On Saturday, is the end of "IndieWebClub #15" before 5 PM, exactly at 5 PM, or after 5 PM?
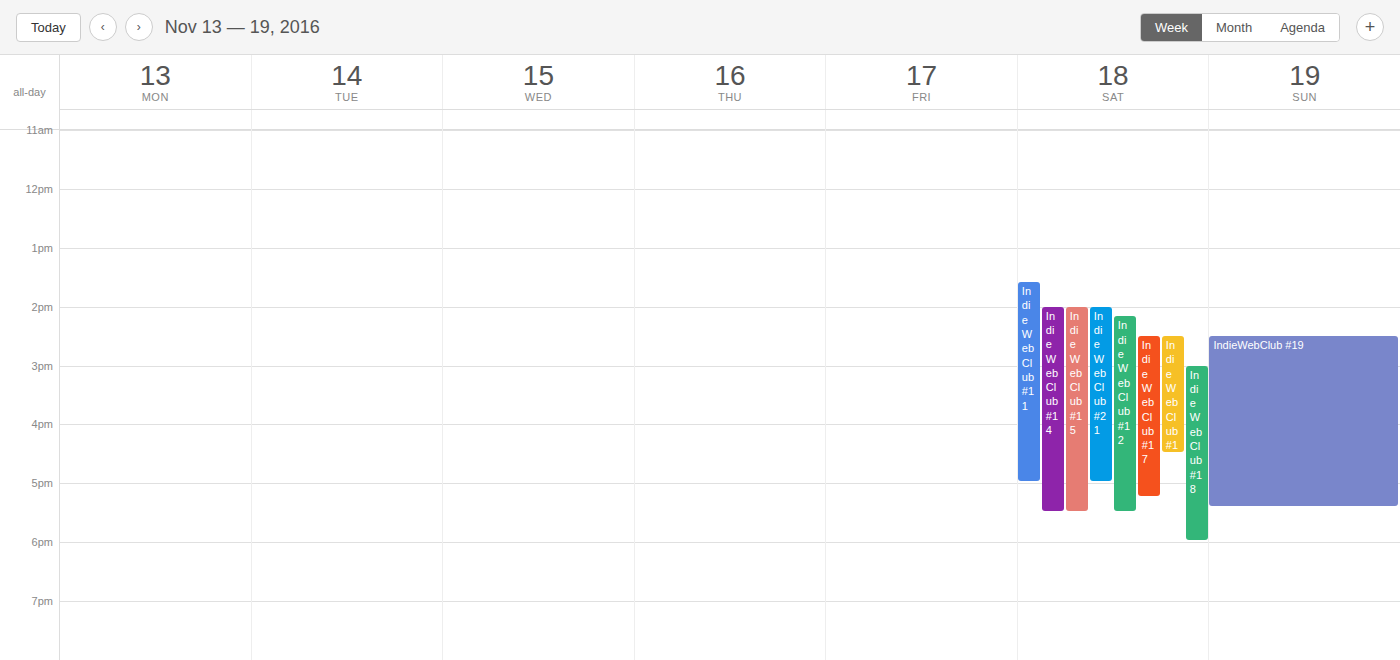
5:30 PM -- after 5 PM, 30 minutes below the 5 PM line.